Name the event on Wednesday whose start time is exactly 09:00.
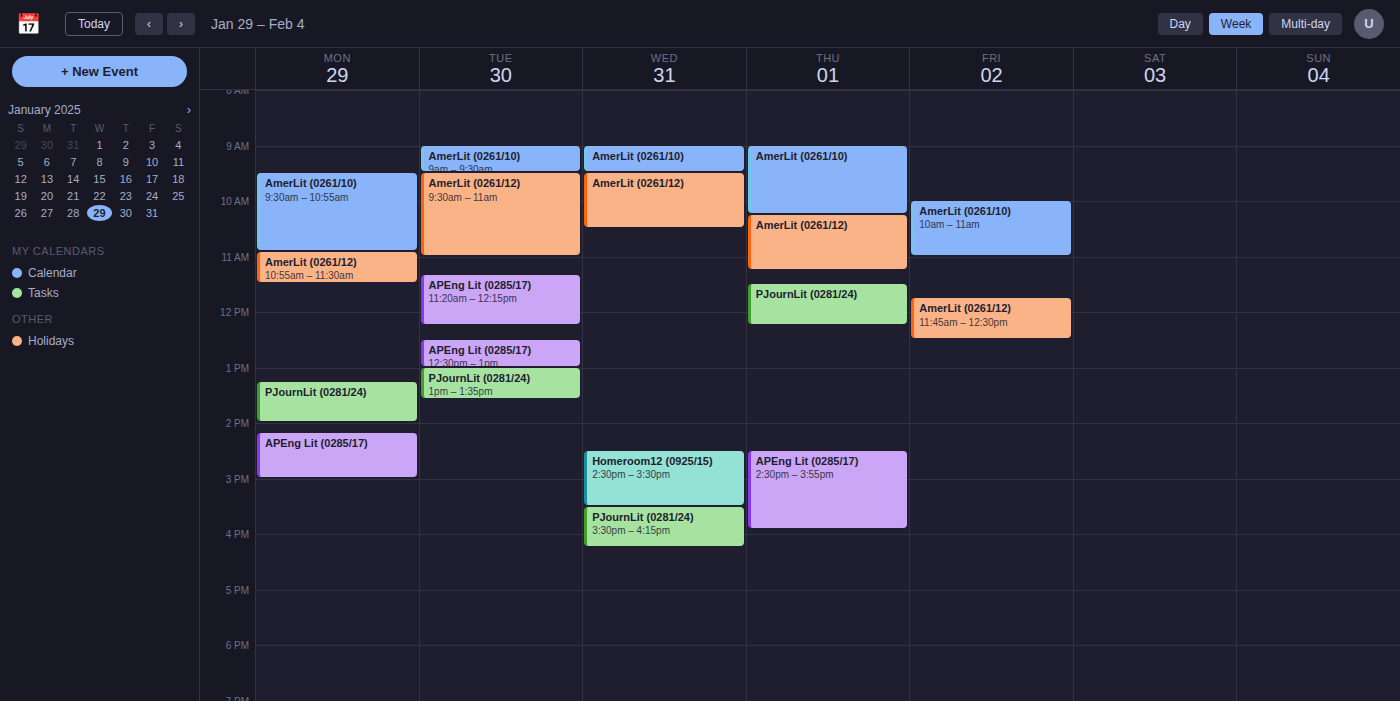
"AmerLit (0261/10)"